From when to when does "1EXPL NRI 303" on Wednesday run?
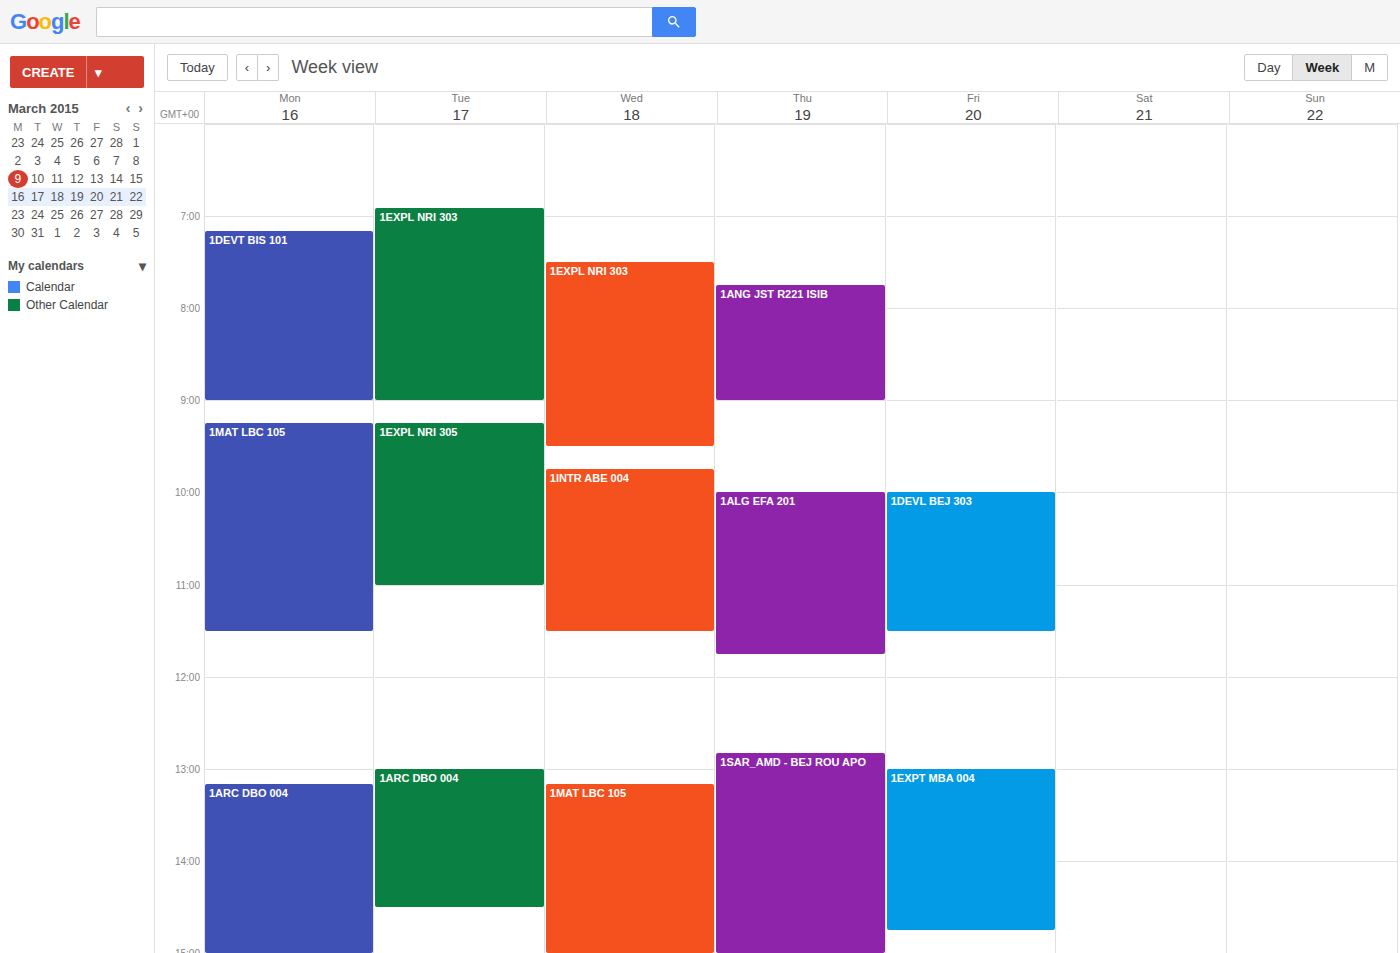
7:30 AM to 9:30 AM